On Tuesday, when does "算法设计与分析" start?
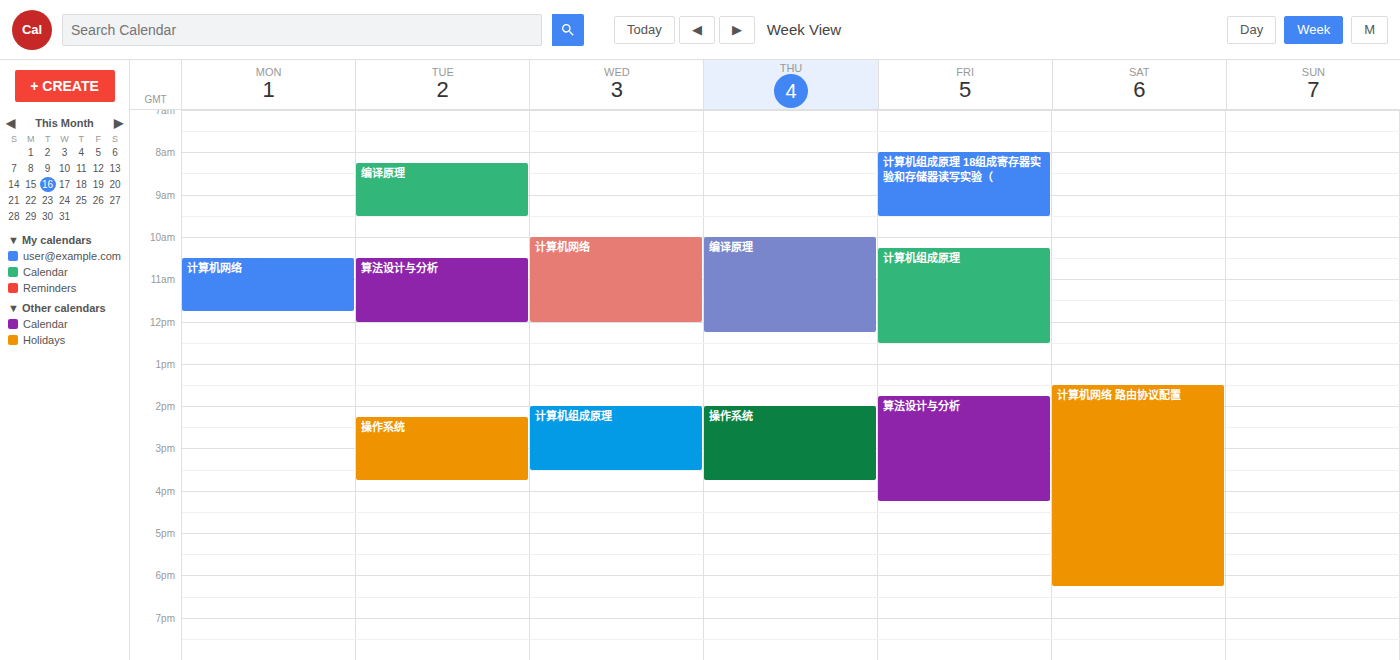
10:30 AM